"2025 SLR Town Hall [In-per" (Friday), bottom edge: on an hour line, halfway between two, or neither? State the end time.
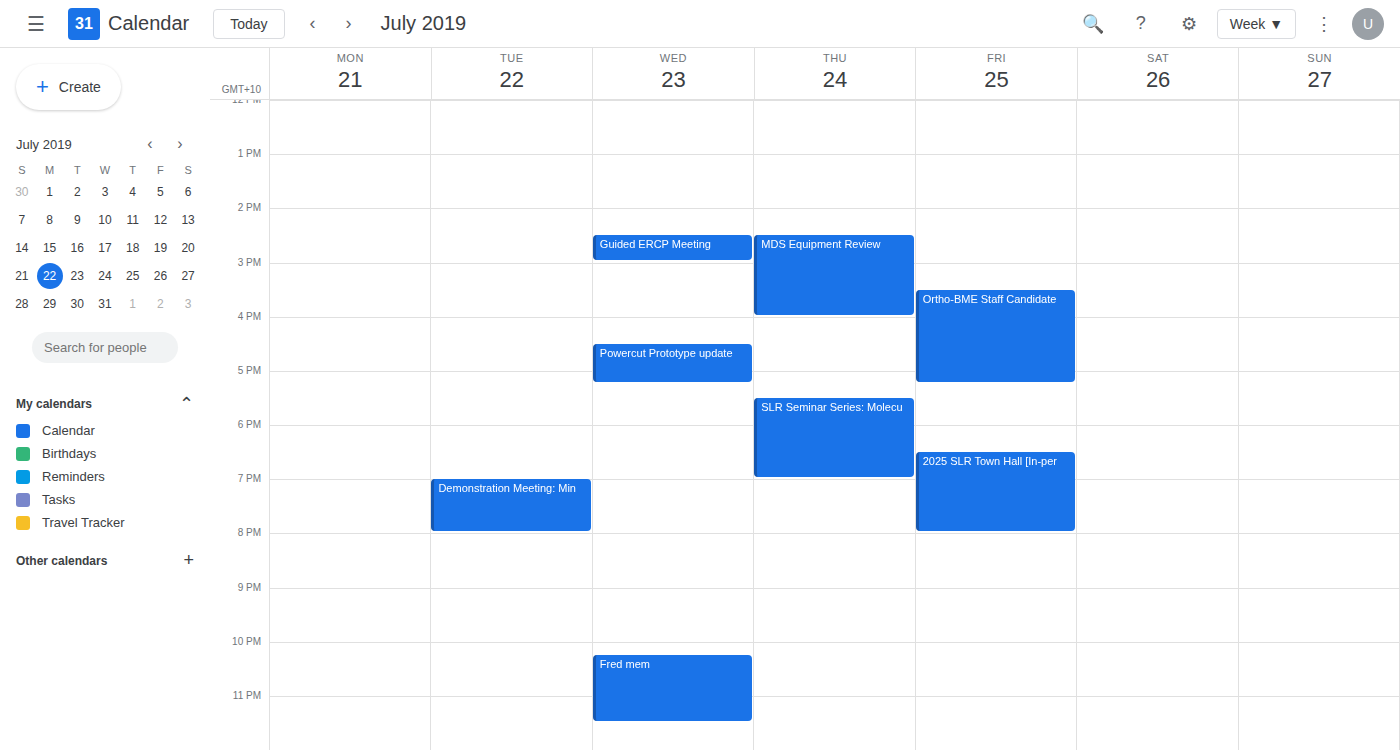
20:00 -- exactly on the 20:00 line.